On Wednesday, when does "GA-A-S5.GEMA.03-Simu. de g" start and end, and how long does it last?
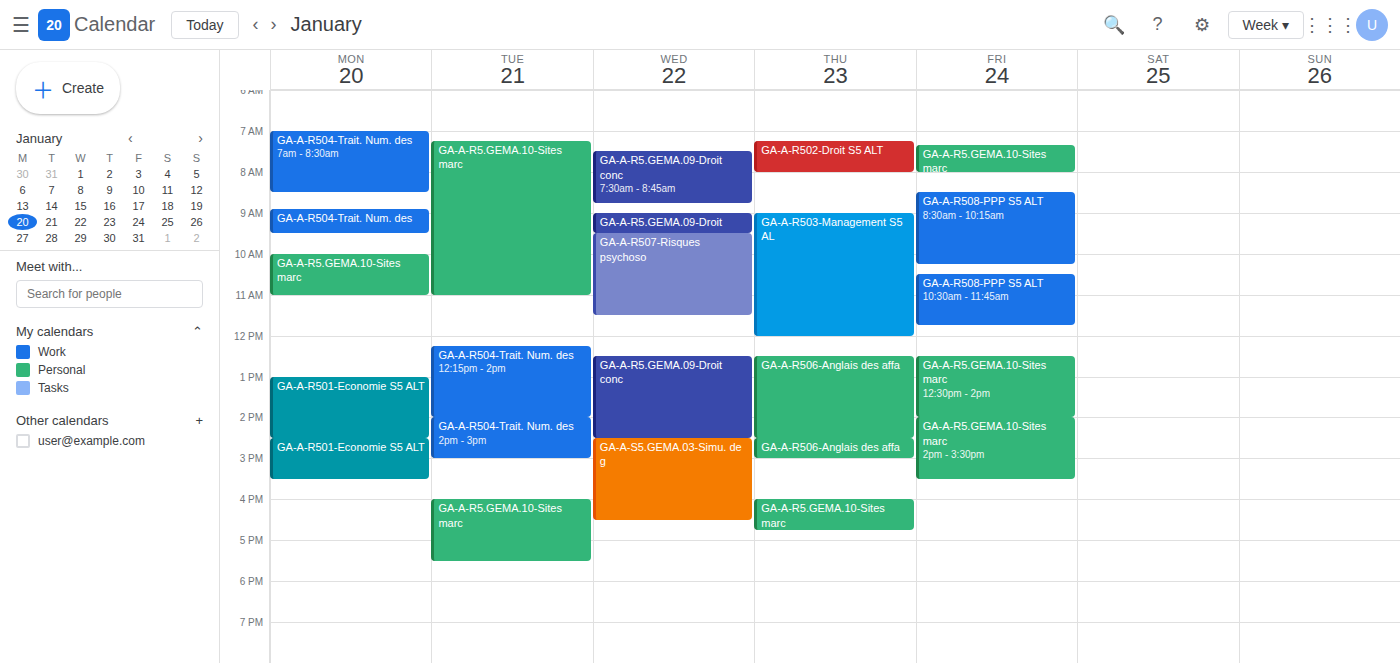
14:30 to 16:30, 2 hours